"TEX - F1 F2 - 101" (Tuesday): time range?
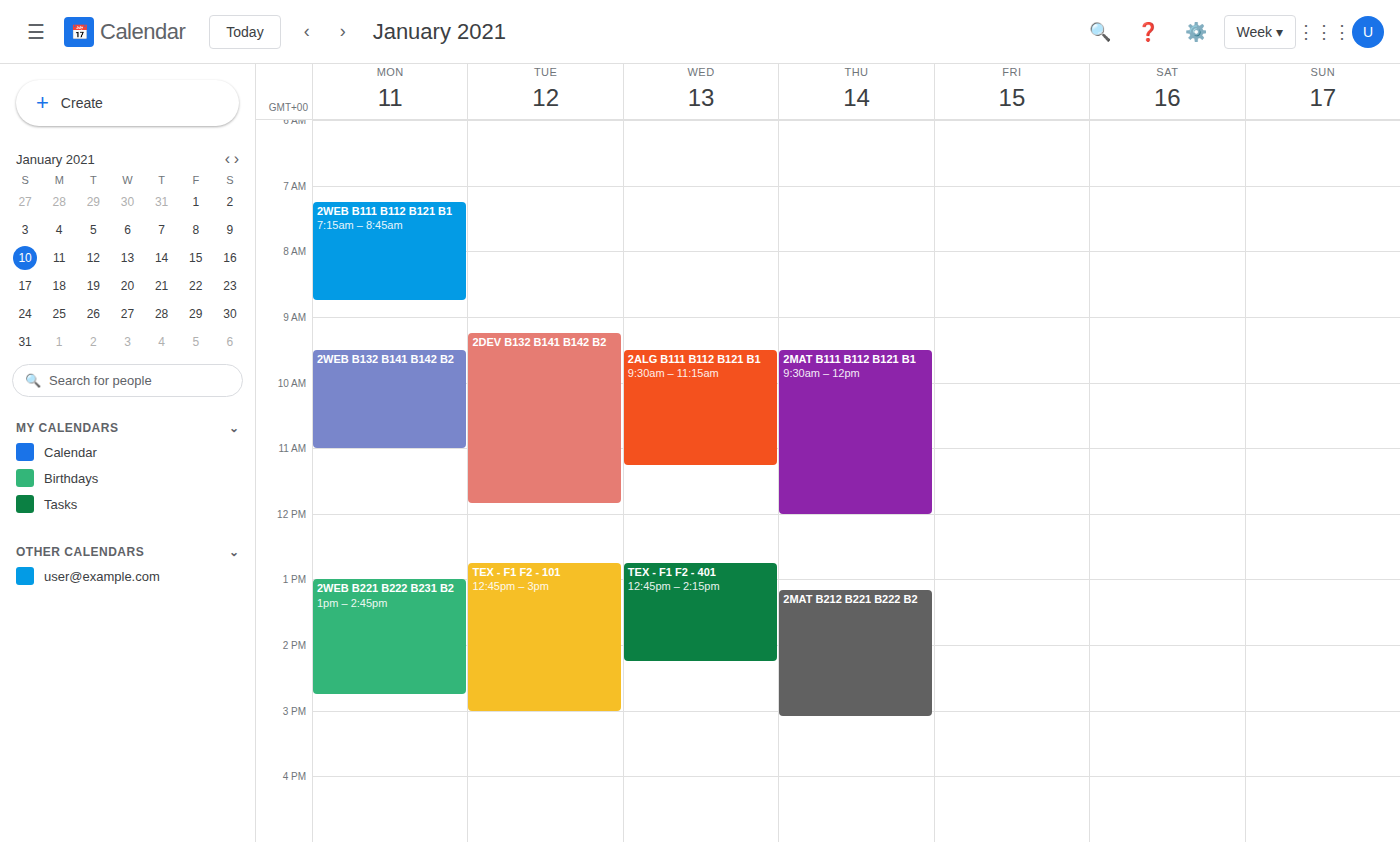
12:45 PM to 3:00 PM